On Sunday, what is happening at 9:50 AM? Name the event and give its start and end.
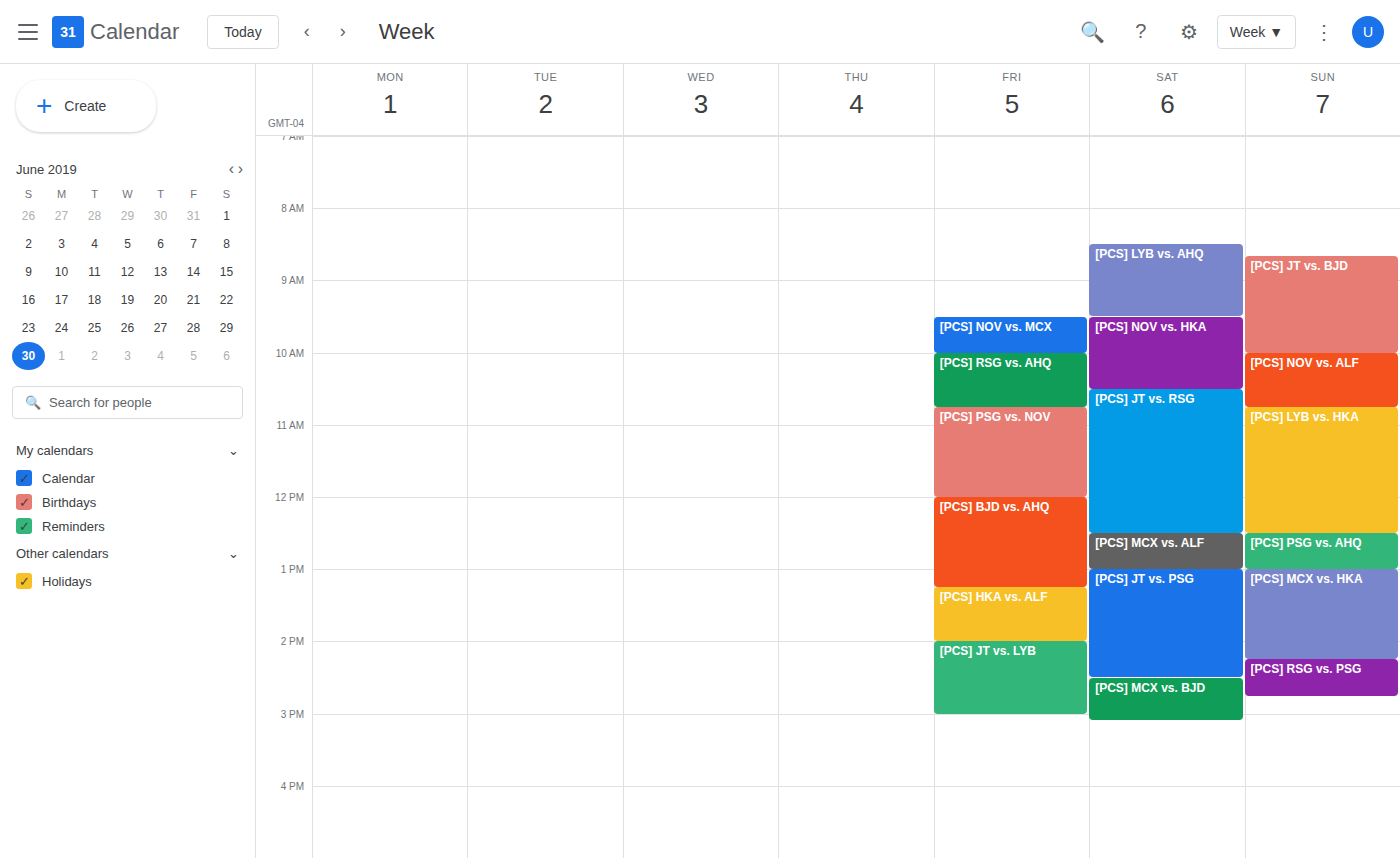
"[PCS] JT vs. BJD", 8:40 AM to 10:00 AM